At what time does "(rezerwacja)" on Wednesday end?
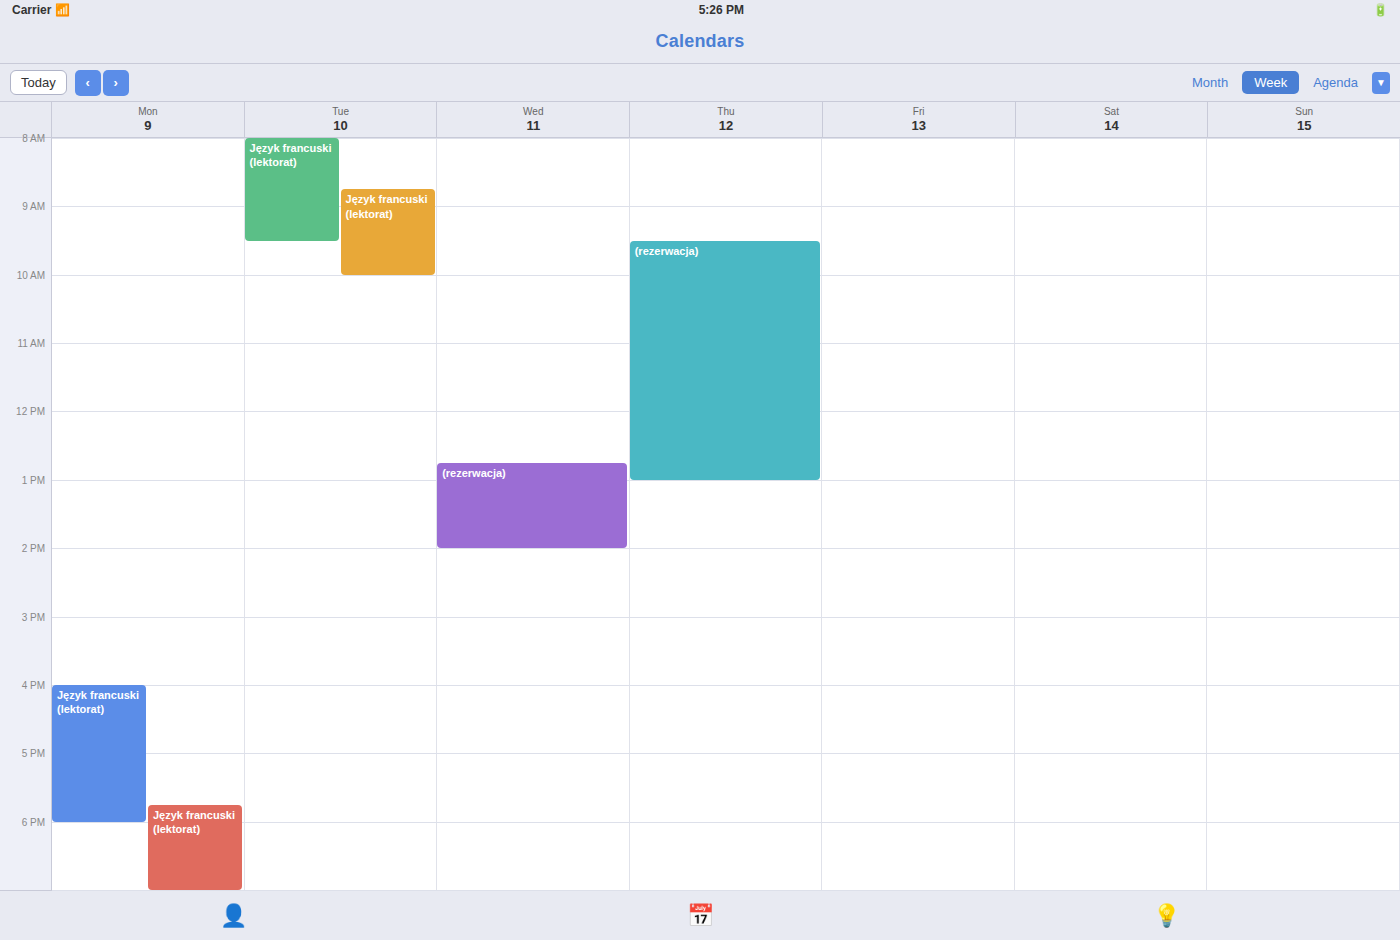
14:00